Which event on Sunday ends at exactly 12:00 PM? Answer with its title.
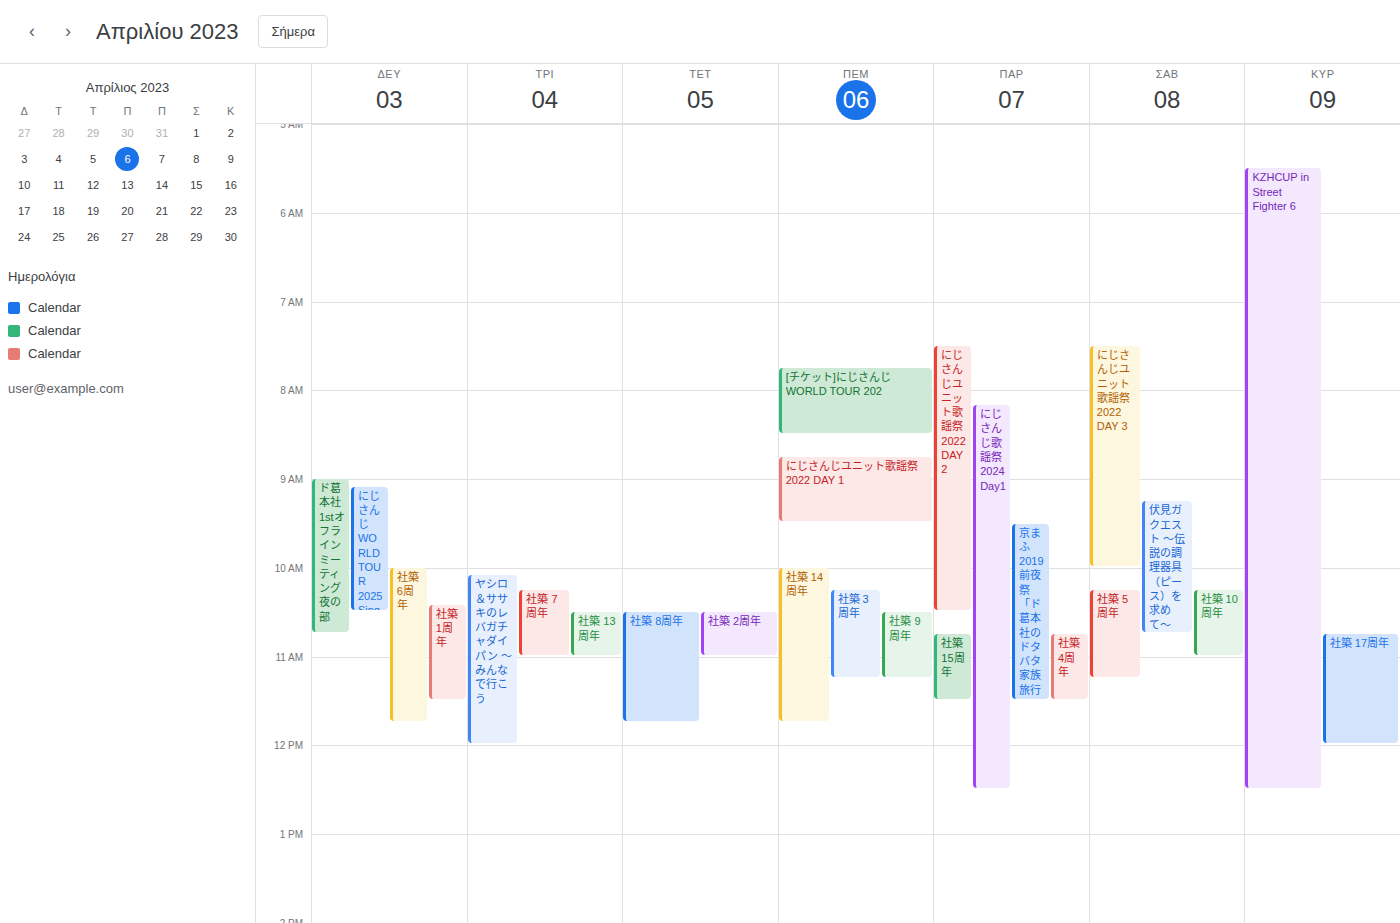
"社築 17周年"